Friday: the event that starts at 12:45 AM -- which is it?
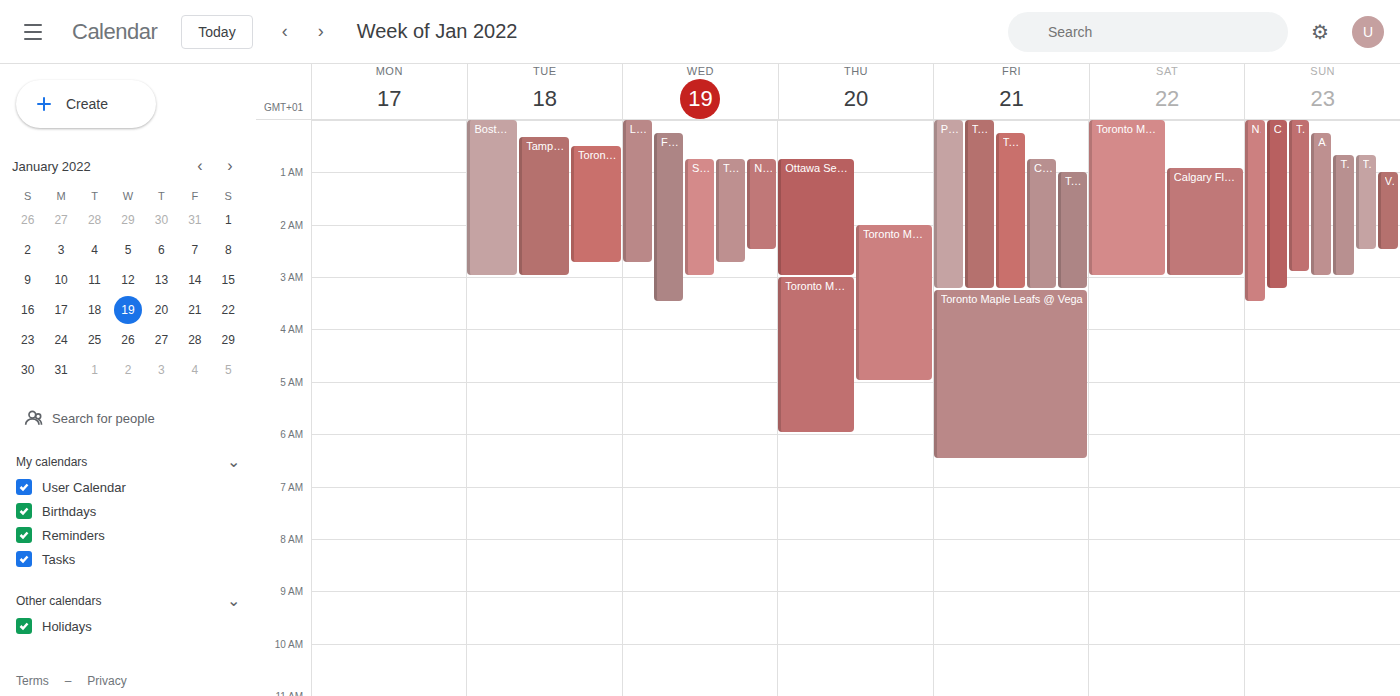
"Columbus Blue Jackets @ To"